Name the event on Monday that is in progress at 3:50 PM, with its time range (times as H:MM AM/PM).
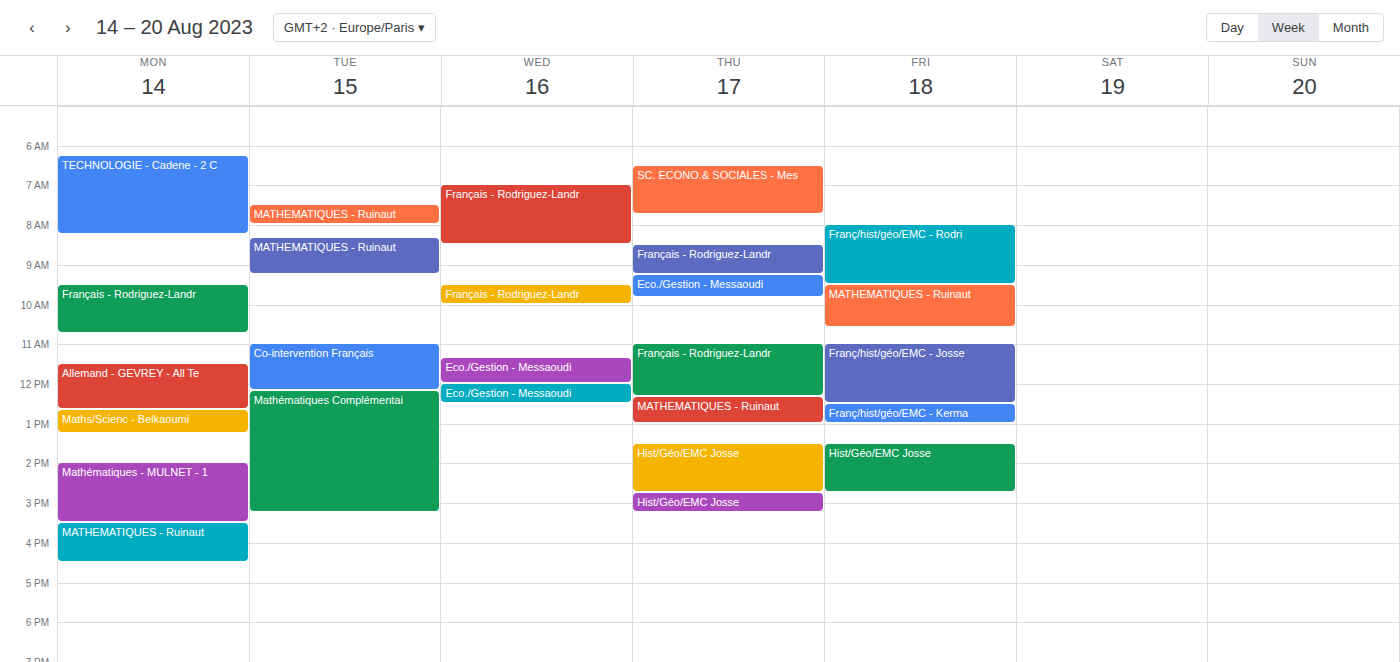
"MATHEMATIQUES - Ruinaut", 3:30 PM to 4:30 PM